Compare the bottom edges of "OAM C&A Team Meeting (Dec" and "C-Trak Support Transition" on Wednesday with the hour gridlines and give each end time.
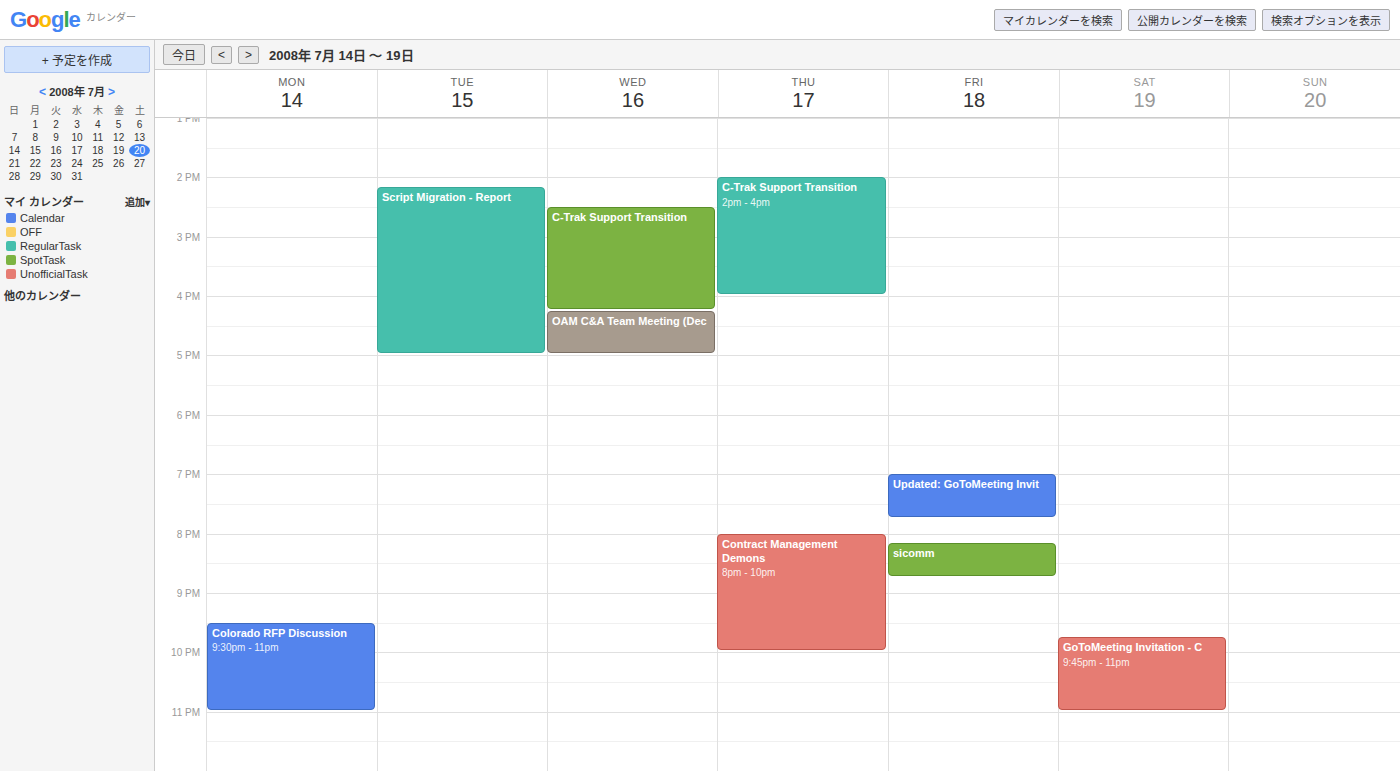
"OAM C&A Team Meeting (Dec": 5:00 PM, exactly on the 5 PM line. "C-Trak Support Transition": 4:15 PM, neither: a quarter of the way from the 4 PM line to the 5 PM line.